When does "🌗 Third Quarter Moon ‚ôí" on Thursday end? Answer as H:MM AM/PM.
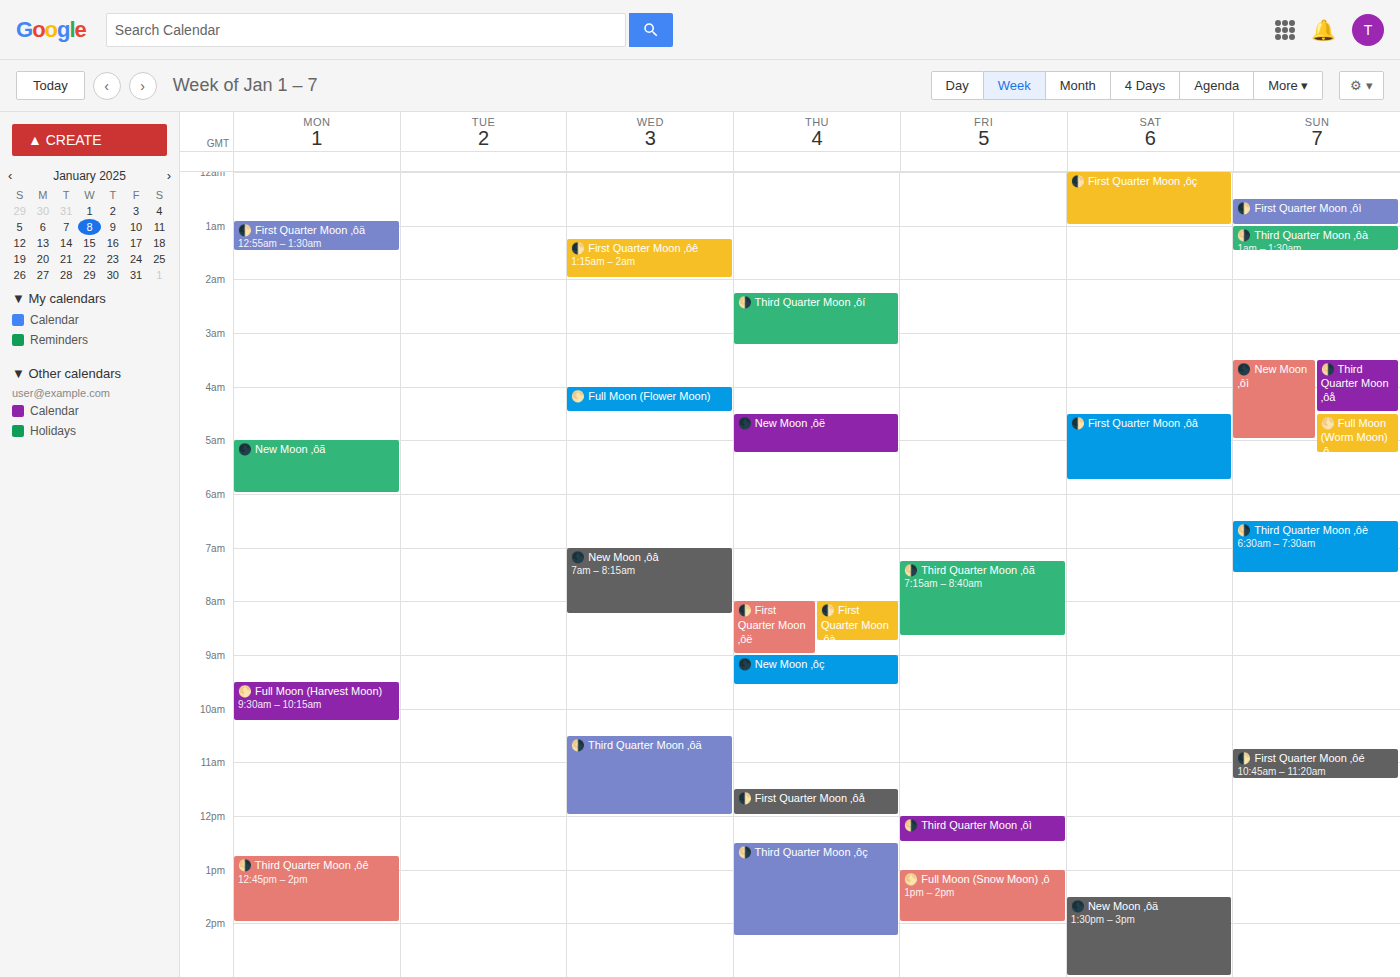
3:15 AM